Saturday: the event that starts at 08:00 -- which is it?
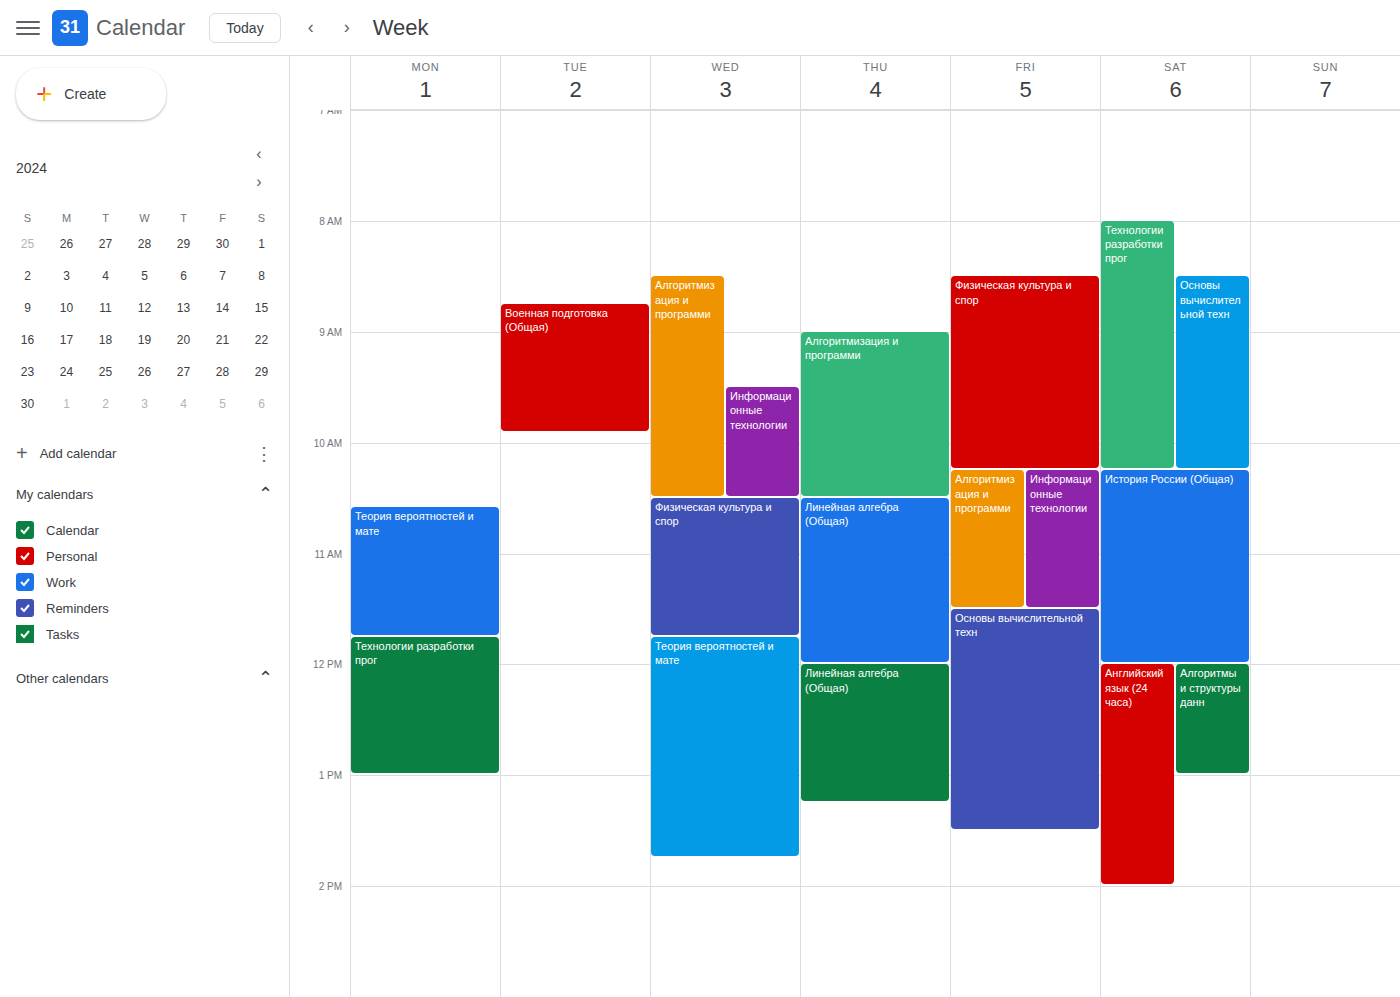
"Технологии разработки прог"